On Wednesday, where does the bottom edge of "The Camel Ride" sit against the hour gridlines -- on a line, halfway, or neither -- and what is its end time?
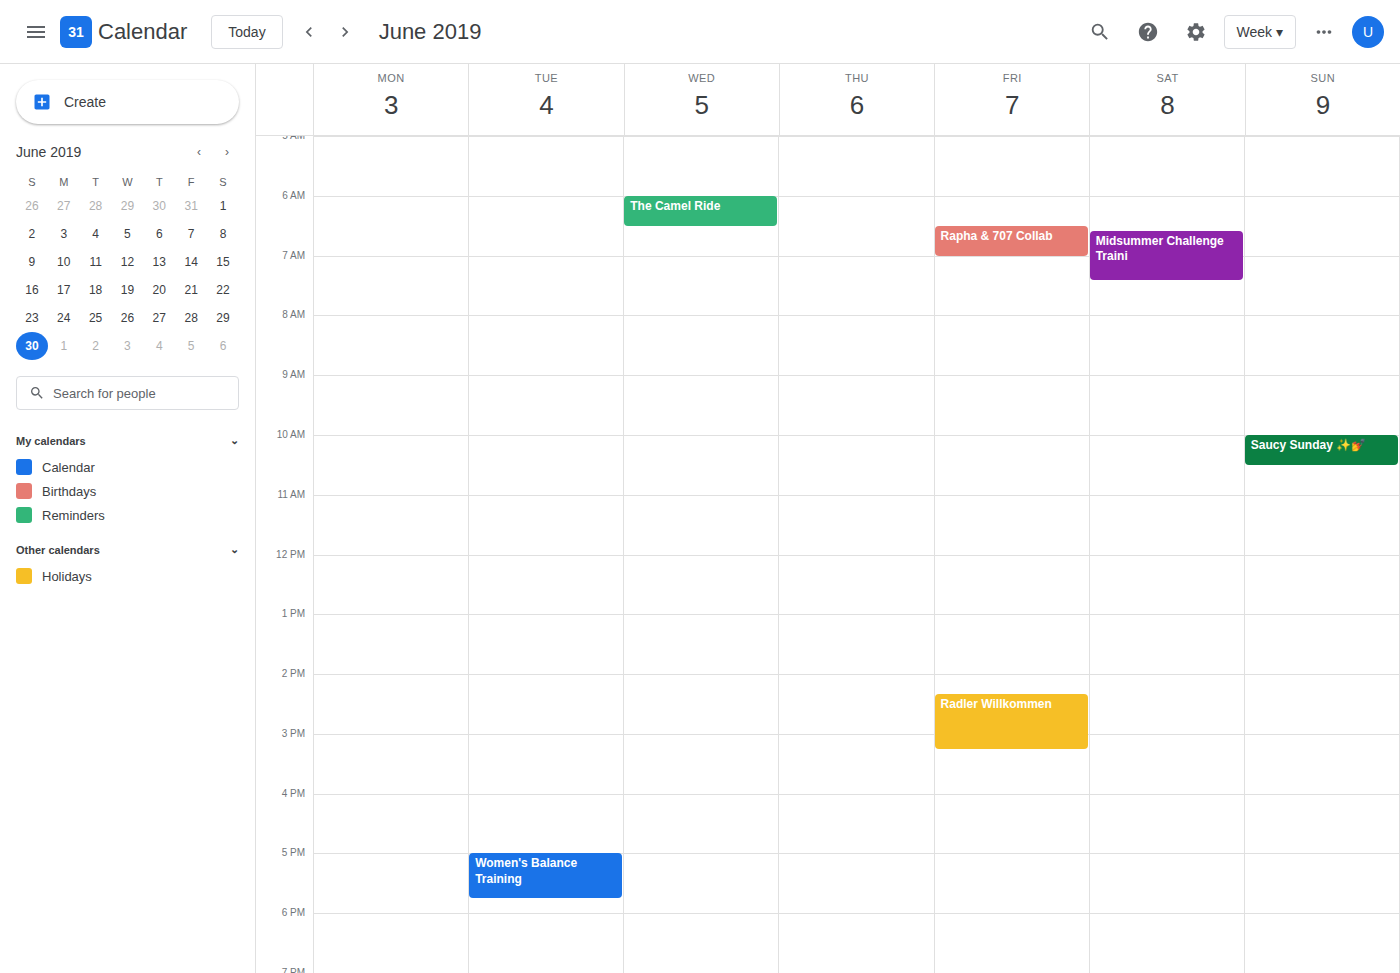
6:30 AM -- halfway between the 6 AM and 7 AM lines.